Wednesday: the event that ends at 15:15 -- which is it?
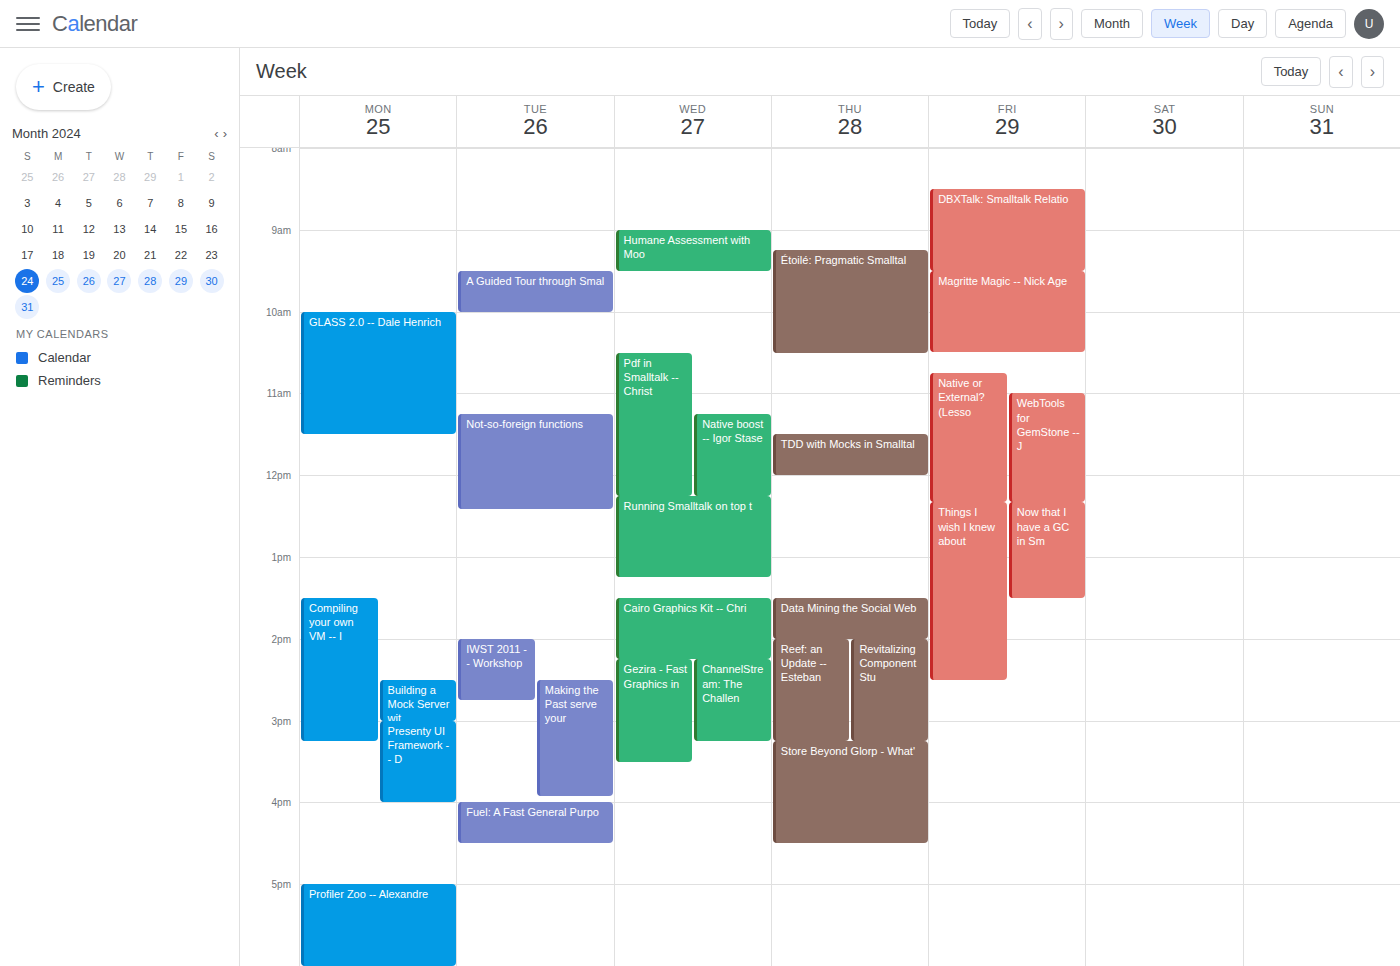
"ChannelStream: The Challen"